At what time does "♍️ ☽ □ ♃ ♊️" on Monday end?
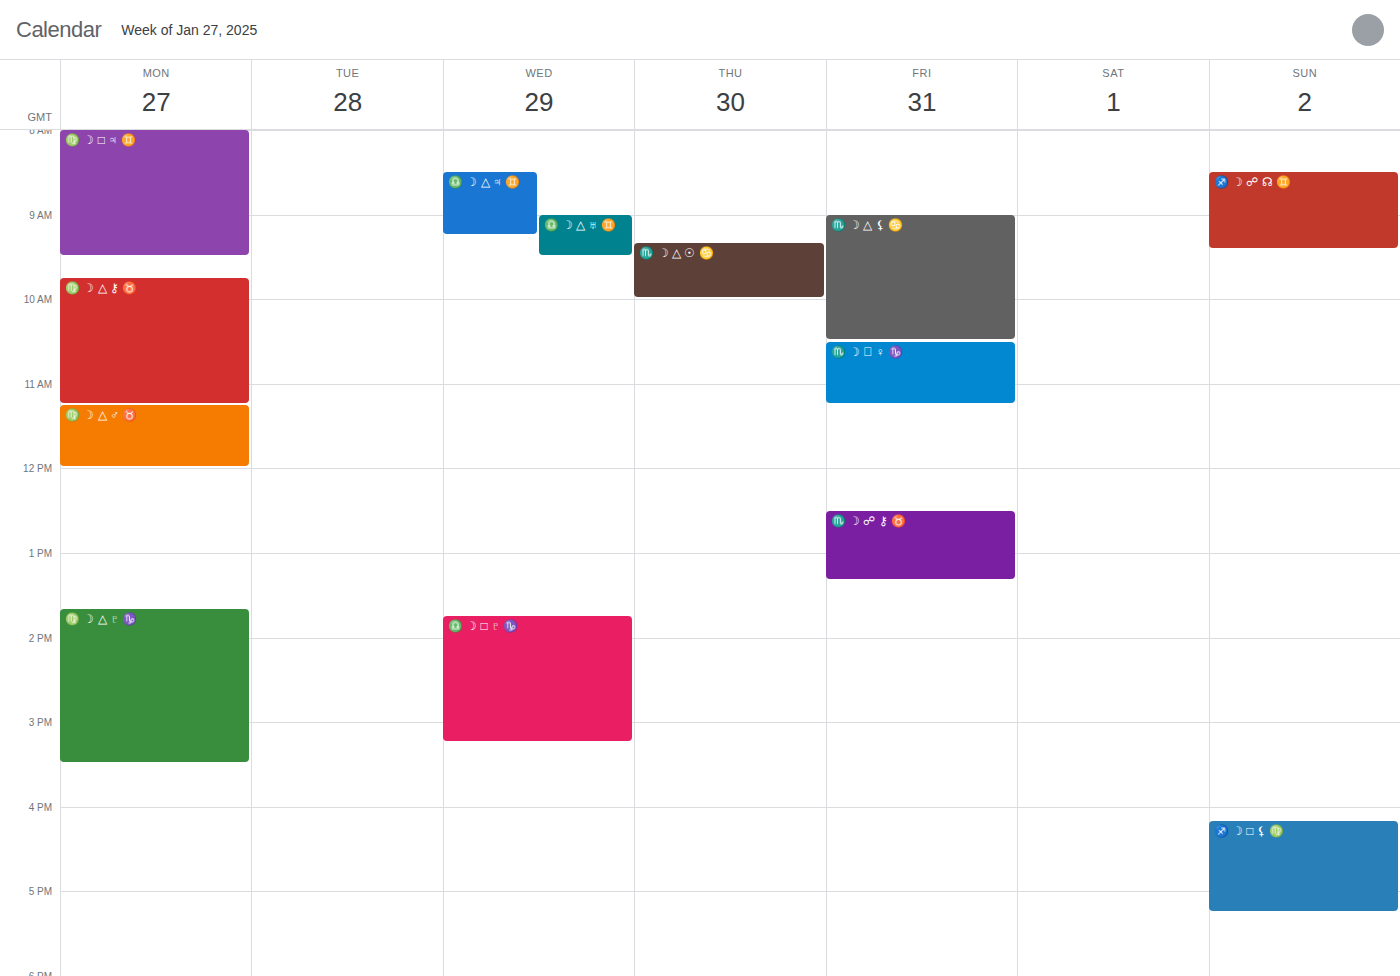
9:30 AM